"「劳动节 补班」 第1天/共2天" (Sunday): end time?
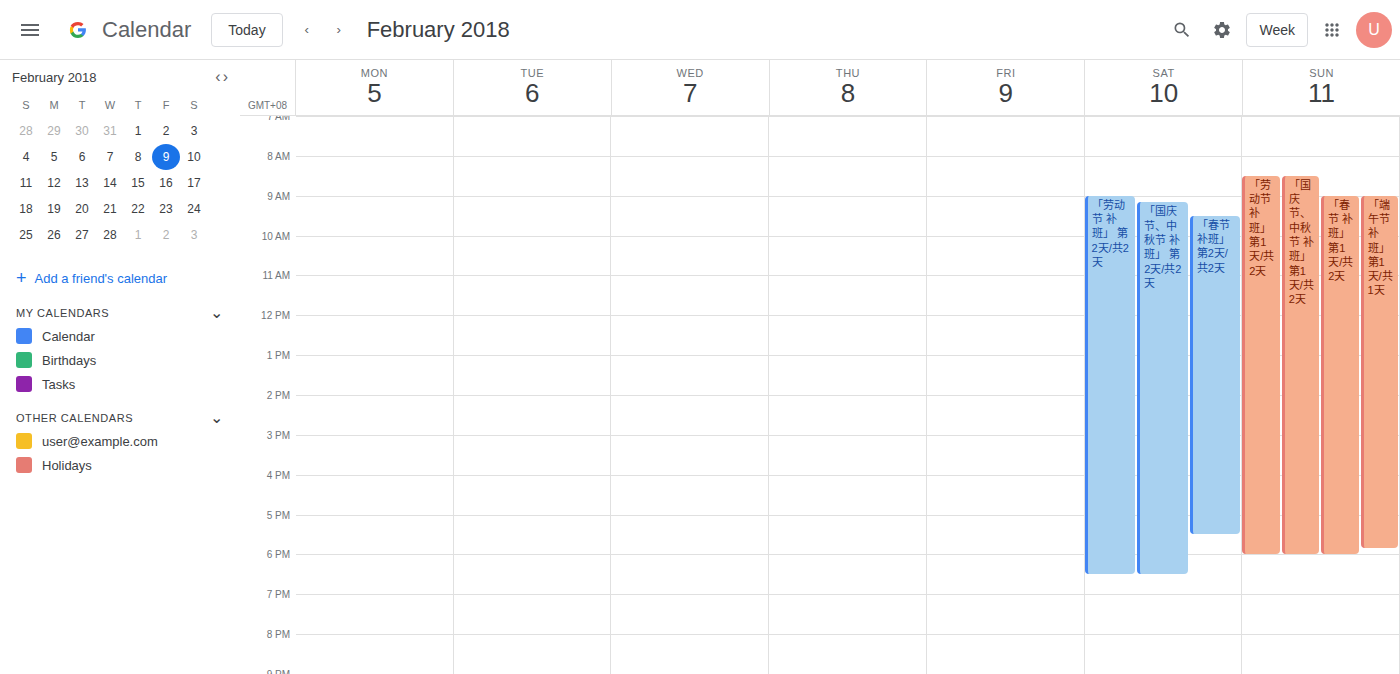
6:00 PM